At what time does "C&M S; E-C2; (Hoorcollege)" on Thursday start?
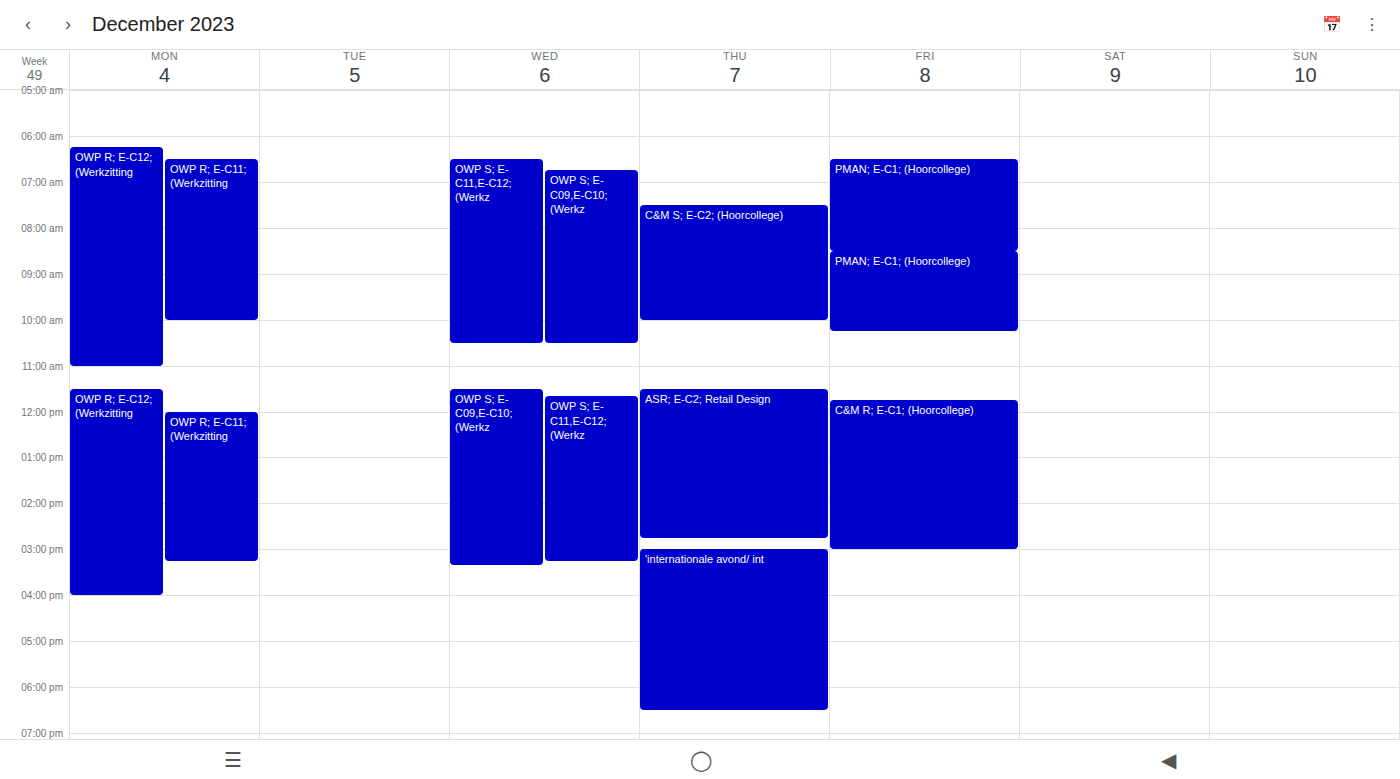
07:30